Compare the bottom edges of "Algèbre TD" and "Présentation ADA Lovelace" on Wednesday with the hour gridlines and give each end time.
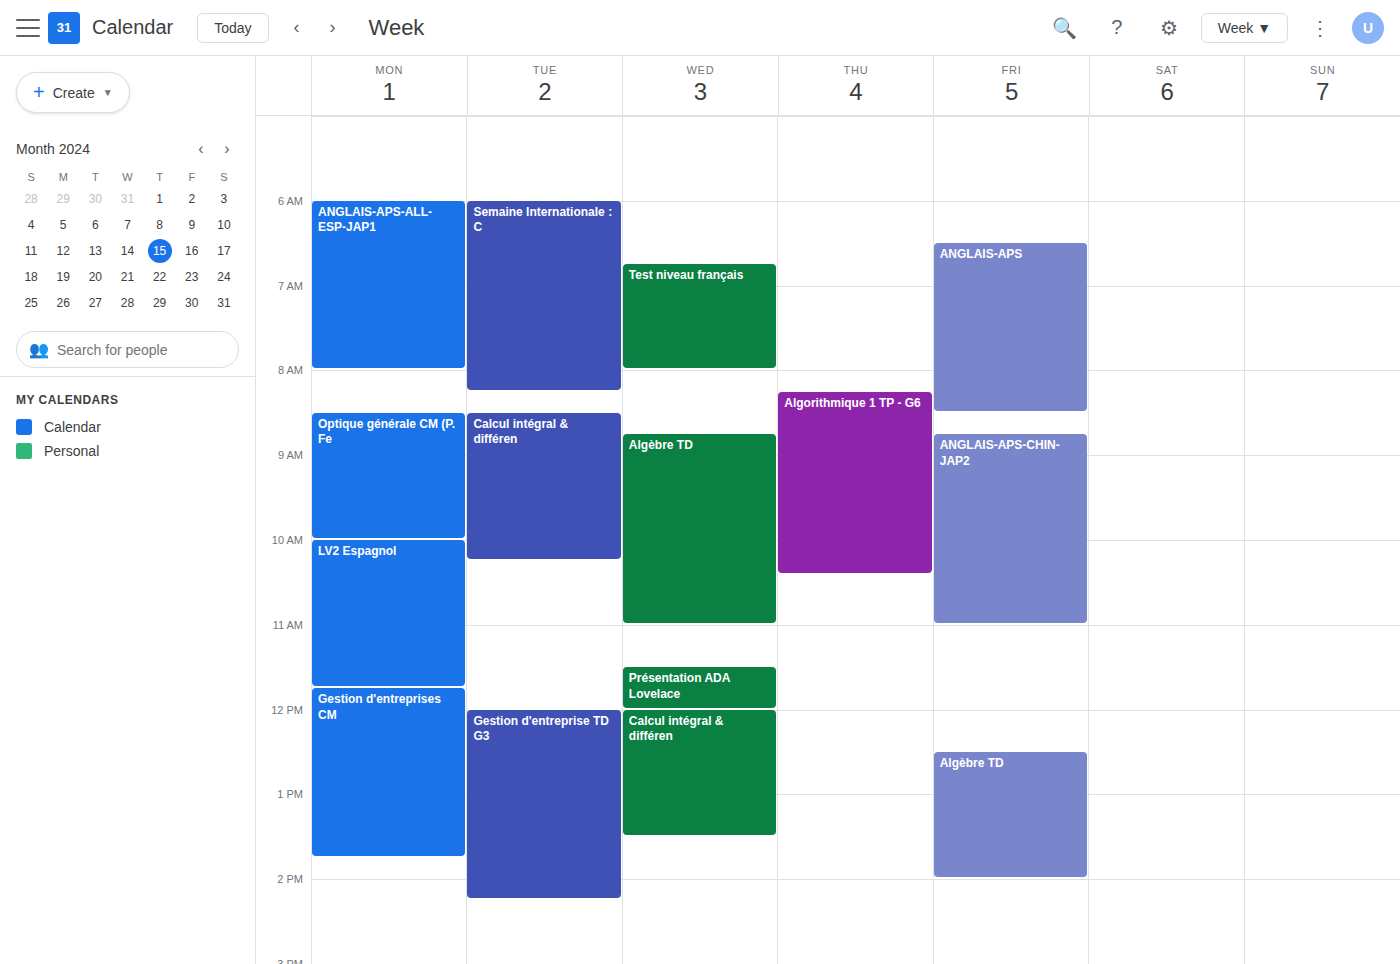
"Algèbre TD": 11:00, exactly on the 11:00 line. "Présentation ADA Lovelace": 12:00, exactly on the 12:00 line.